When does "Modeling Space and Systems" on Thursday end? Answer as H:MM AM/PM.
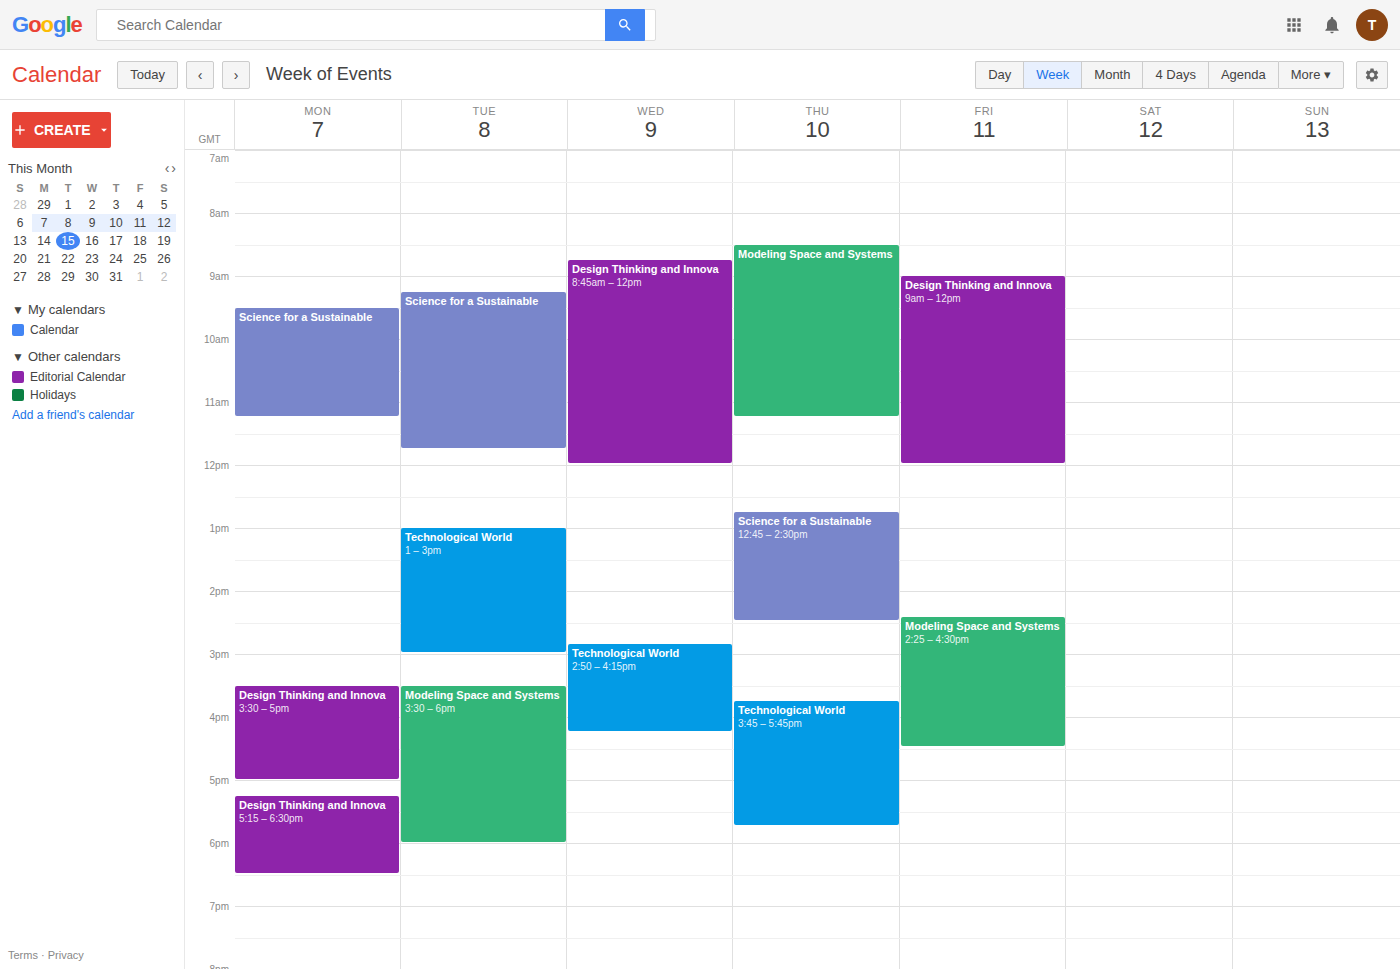
11:15 AM